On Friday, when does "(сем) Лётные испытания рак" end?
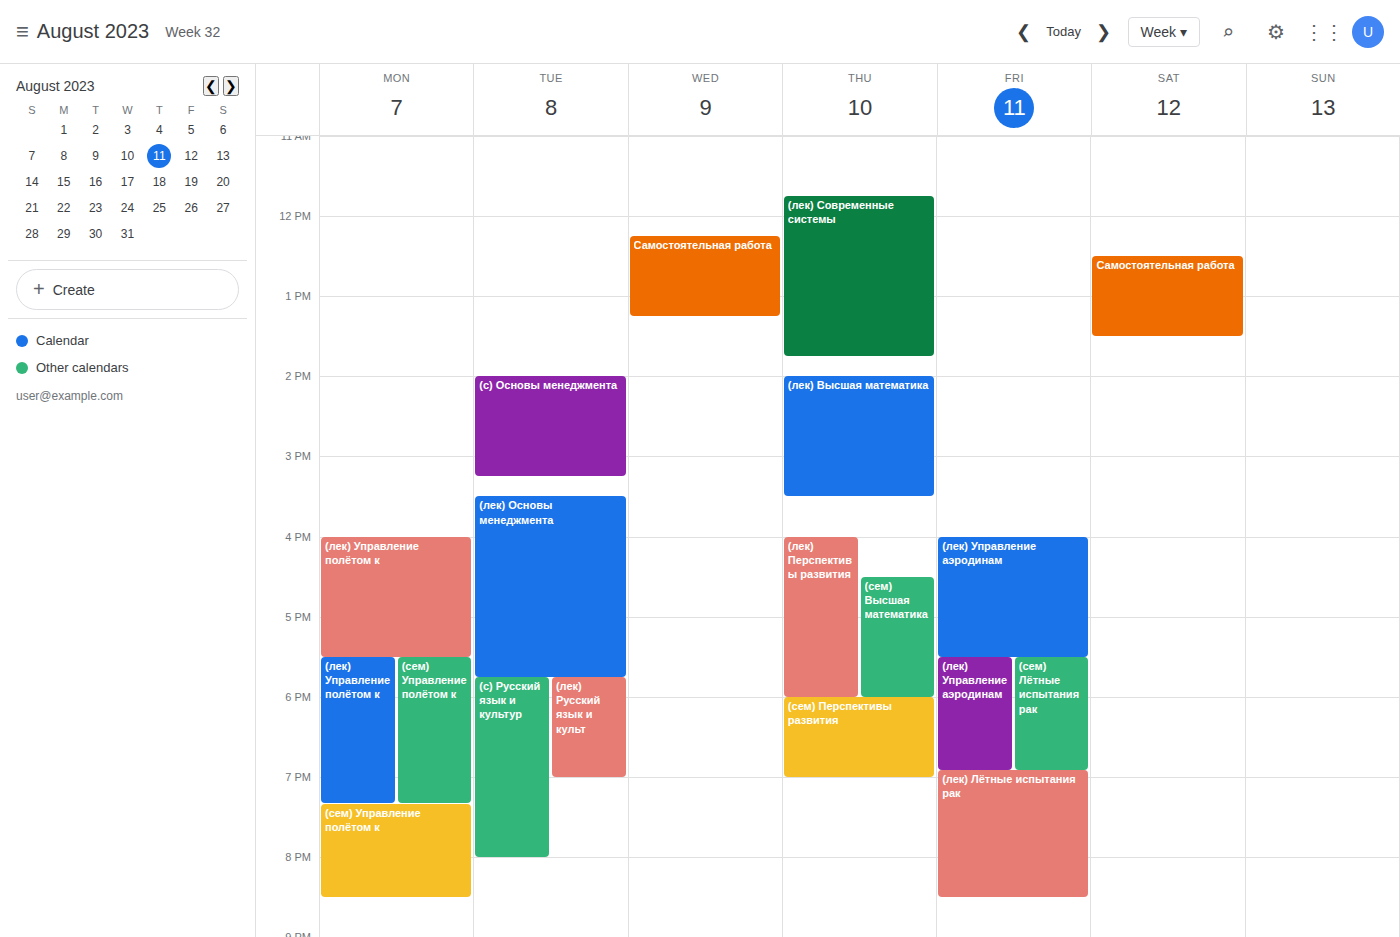
6:55 PM